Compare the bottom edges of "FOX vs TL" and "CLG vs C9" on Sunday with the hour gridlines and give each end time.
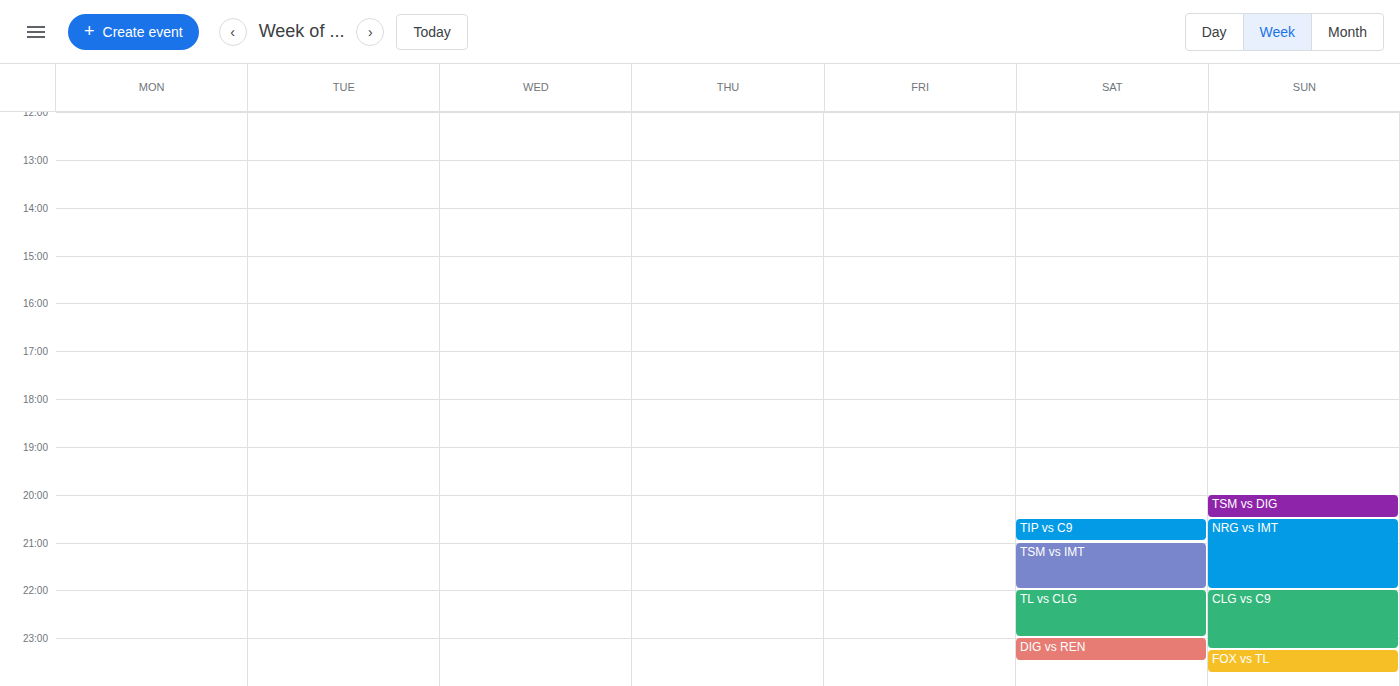
"FOX vs TL": 11:45 PM, neither: three quarters of the way from the 11 PM line to the 12 AM line. "CLG vs C9": 11:15 PM, neither: a quarter of the way from the 11 PM line to the 12 AM line.